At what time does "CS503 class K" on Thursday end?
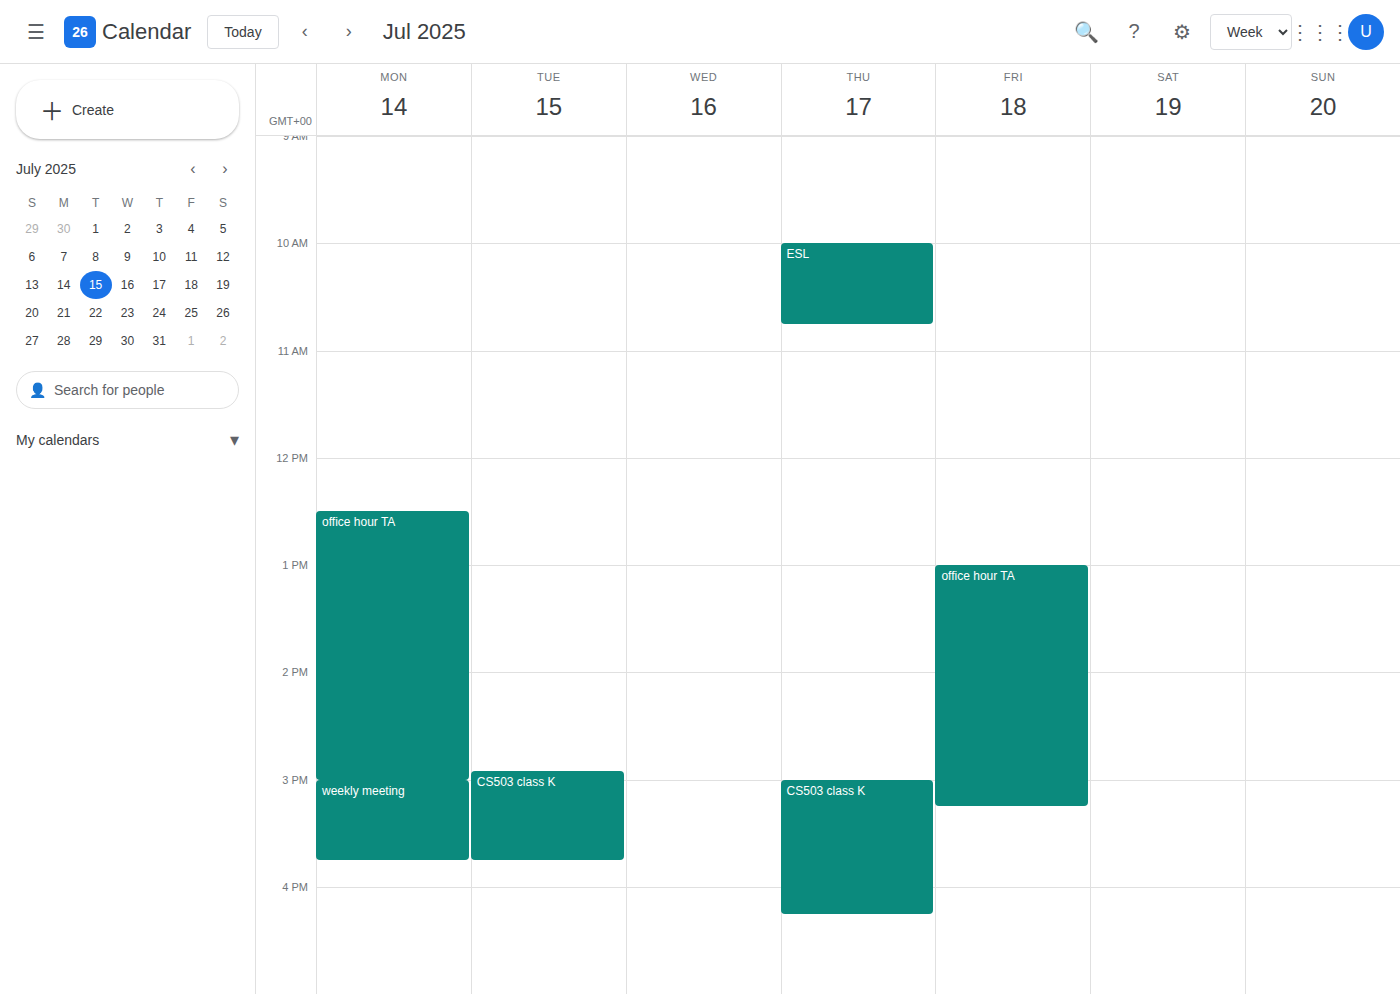
4:15 PM